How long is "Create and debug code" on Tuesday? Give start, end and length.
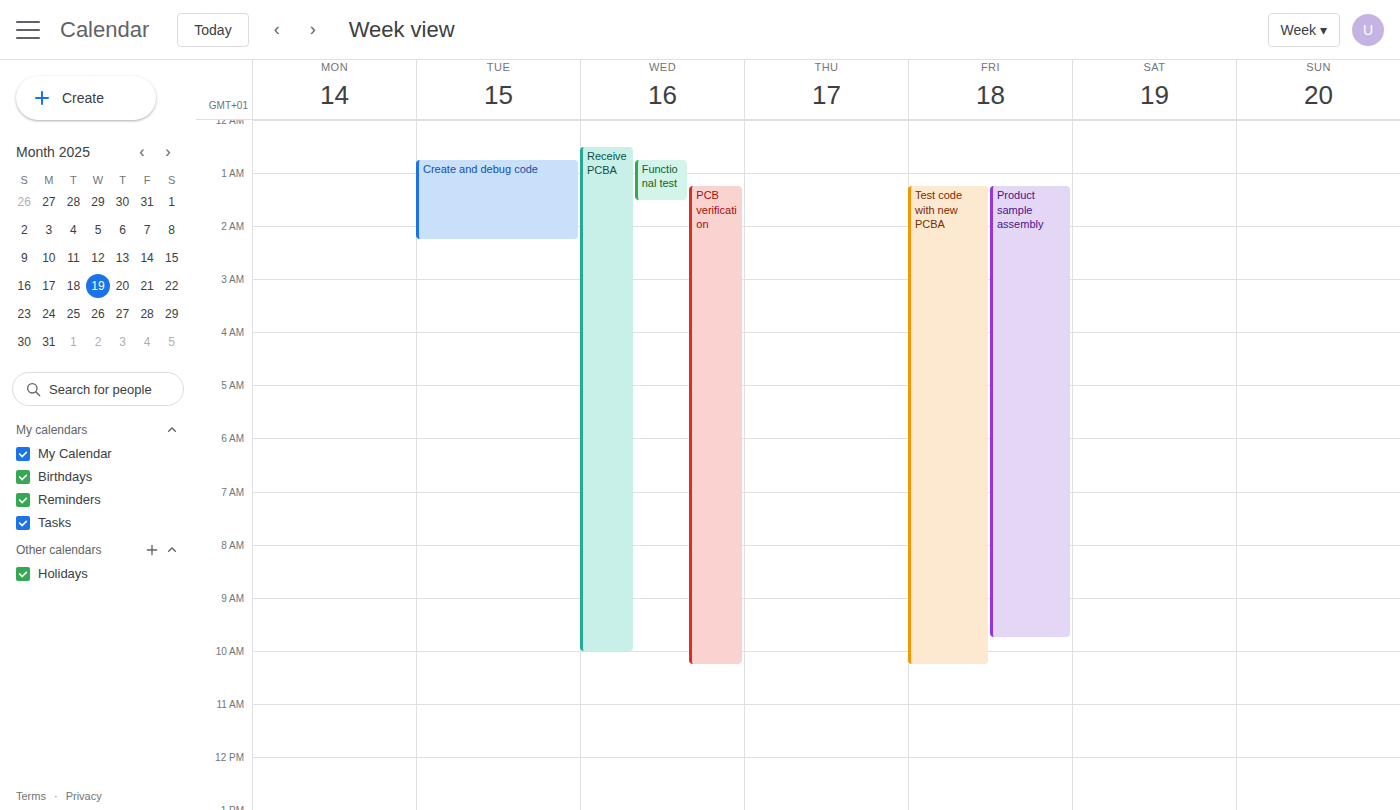
12:45 AM to 2:15 AM, 1 hour 30 minutes